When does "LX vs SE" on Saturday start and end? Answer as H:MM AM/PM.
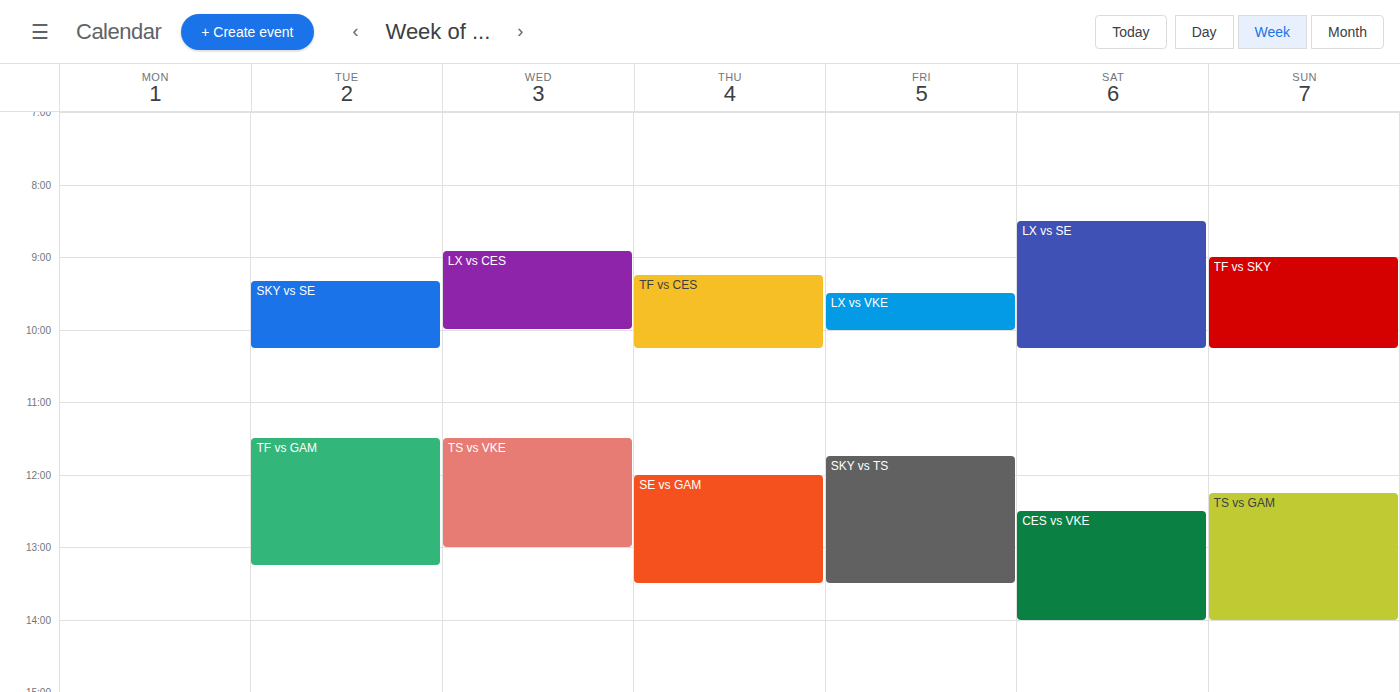
8:30 AM to 10:15 AM